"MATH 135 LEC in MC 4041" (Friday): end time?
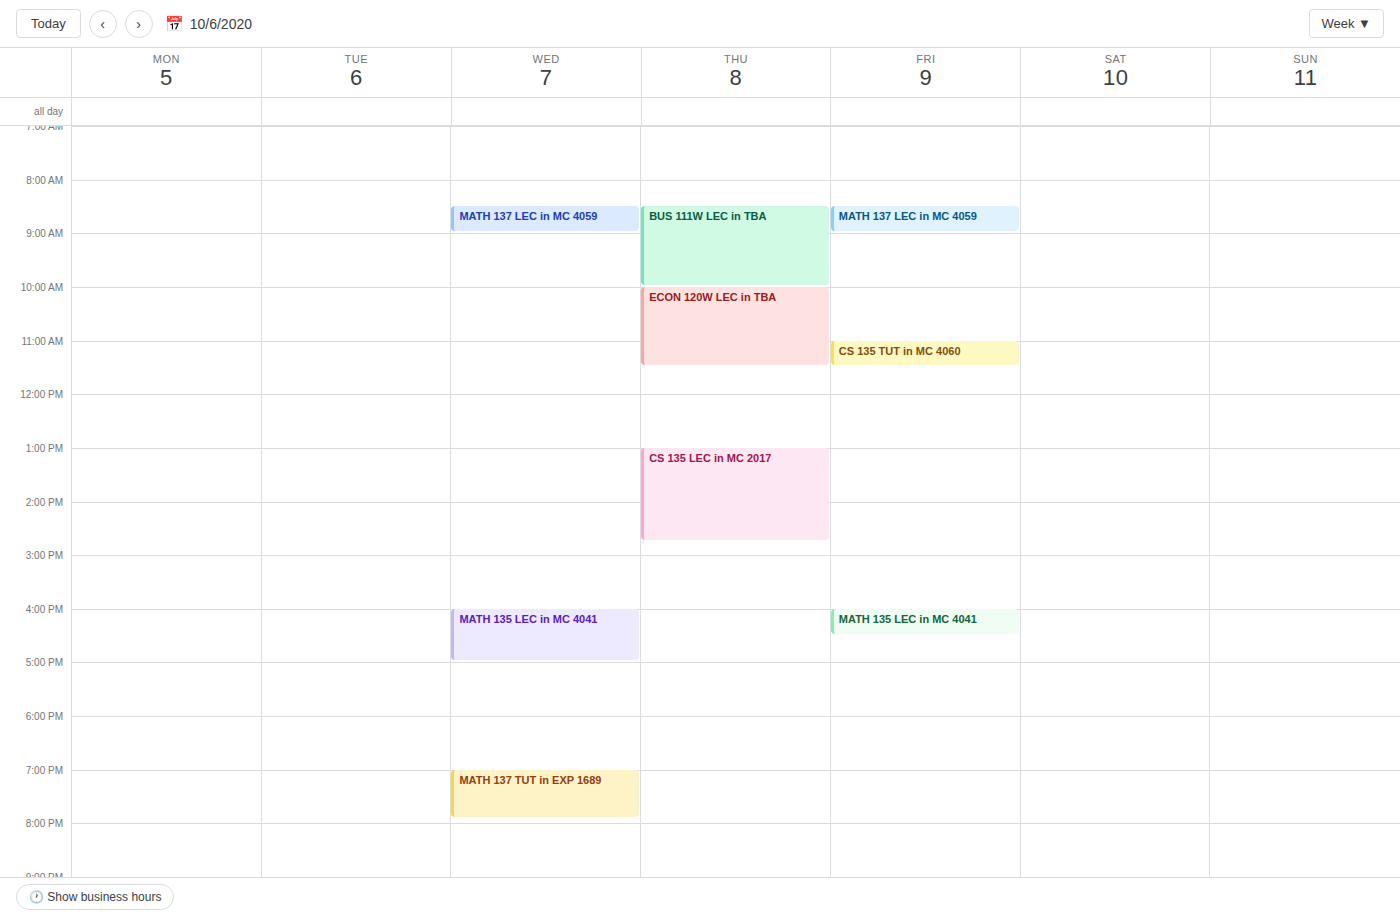
4:30 PM